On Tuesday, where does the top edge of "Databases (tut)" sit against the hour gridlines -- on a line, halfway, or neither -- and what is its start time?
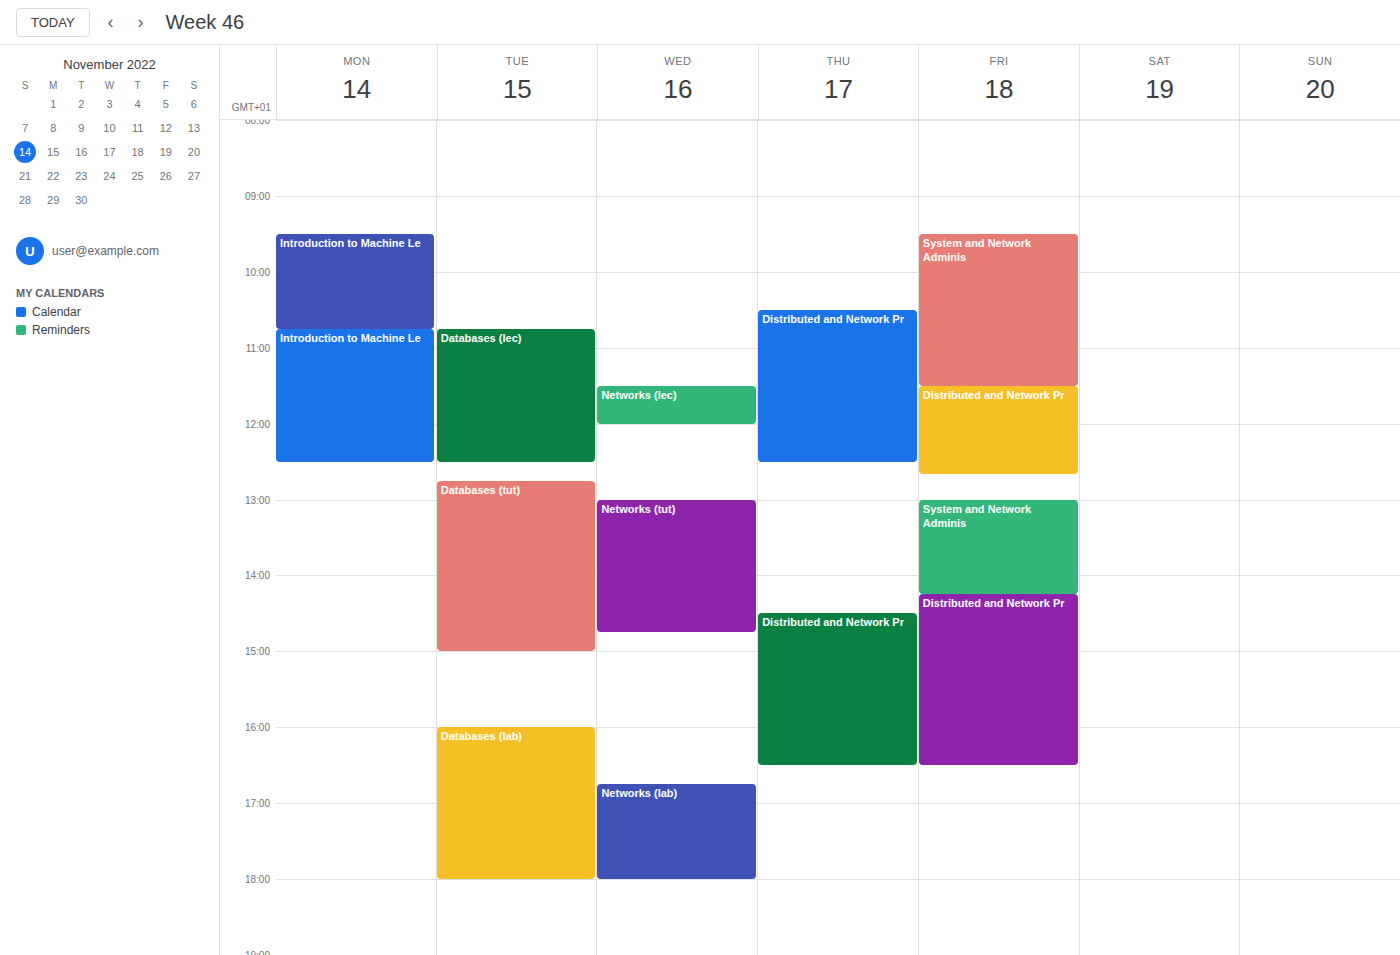
12:45 PM -- neither: three quarters of the way from the 12 PM line to the 1 PM line.